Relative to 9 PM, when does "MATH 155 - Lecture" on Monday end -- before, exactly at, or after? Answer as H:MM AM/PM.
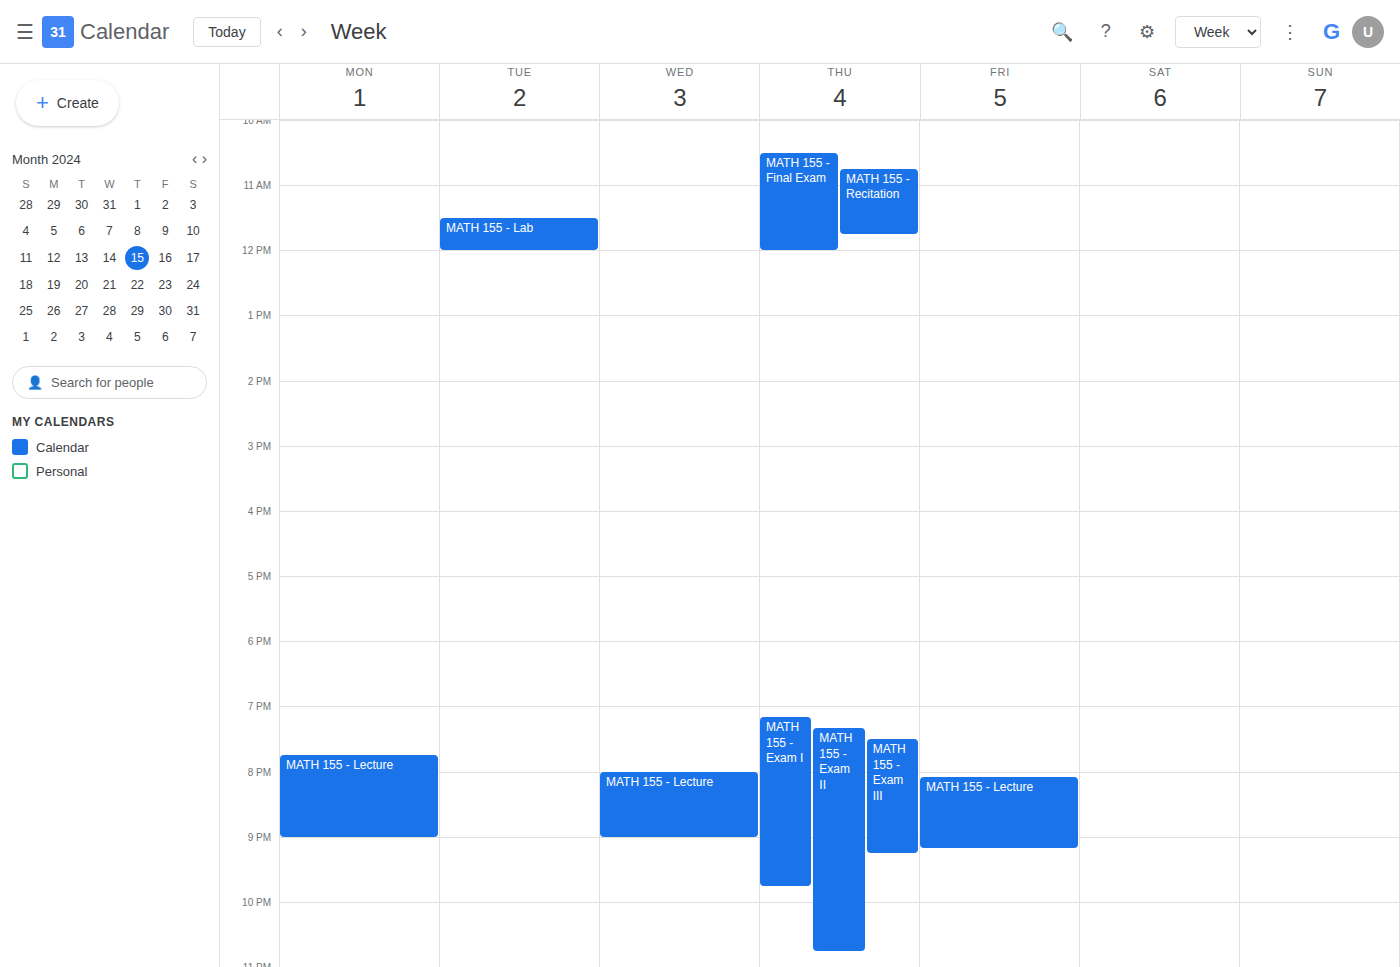
9:00 PM -- exactly at 9 PM, on the 9 PM line.